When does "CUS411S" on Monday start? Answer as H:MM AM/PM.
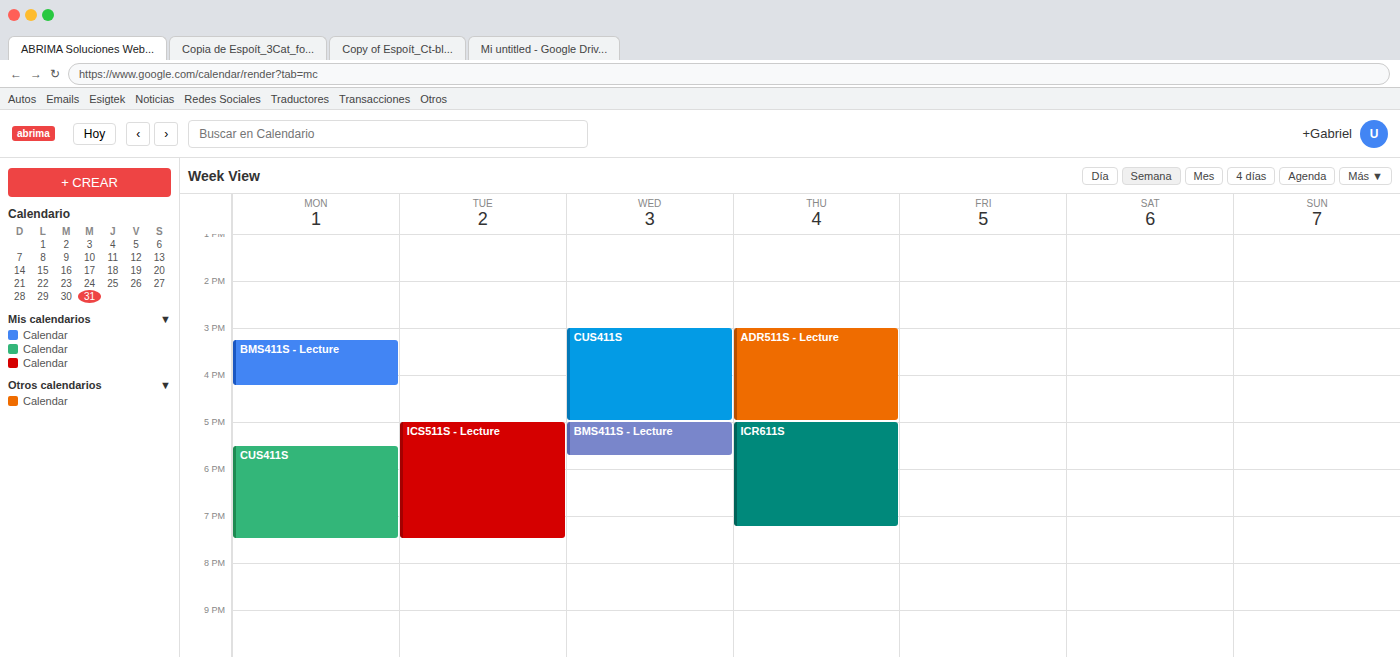
5:30 PM